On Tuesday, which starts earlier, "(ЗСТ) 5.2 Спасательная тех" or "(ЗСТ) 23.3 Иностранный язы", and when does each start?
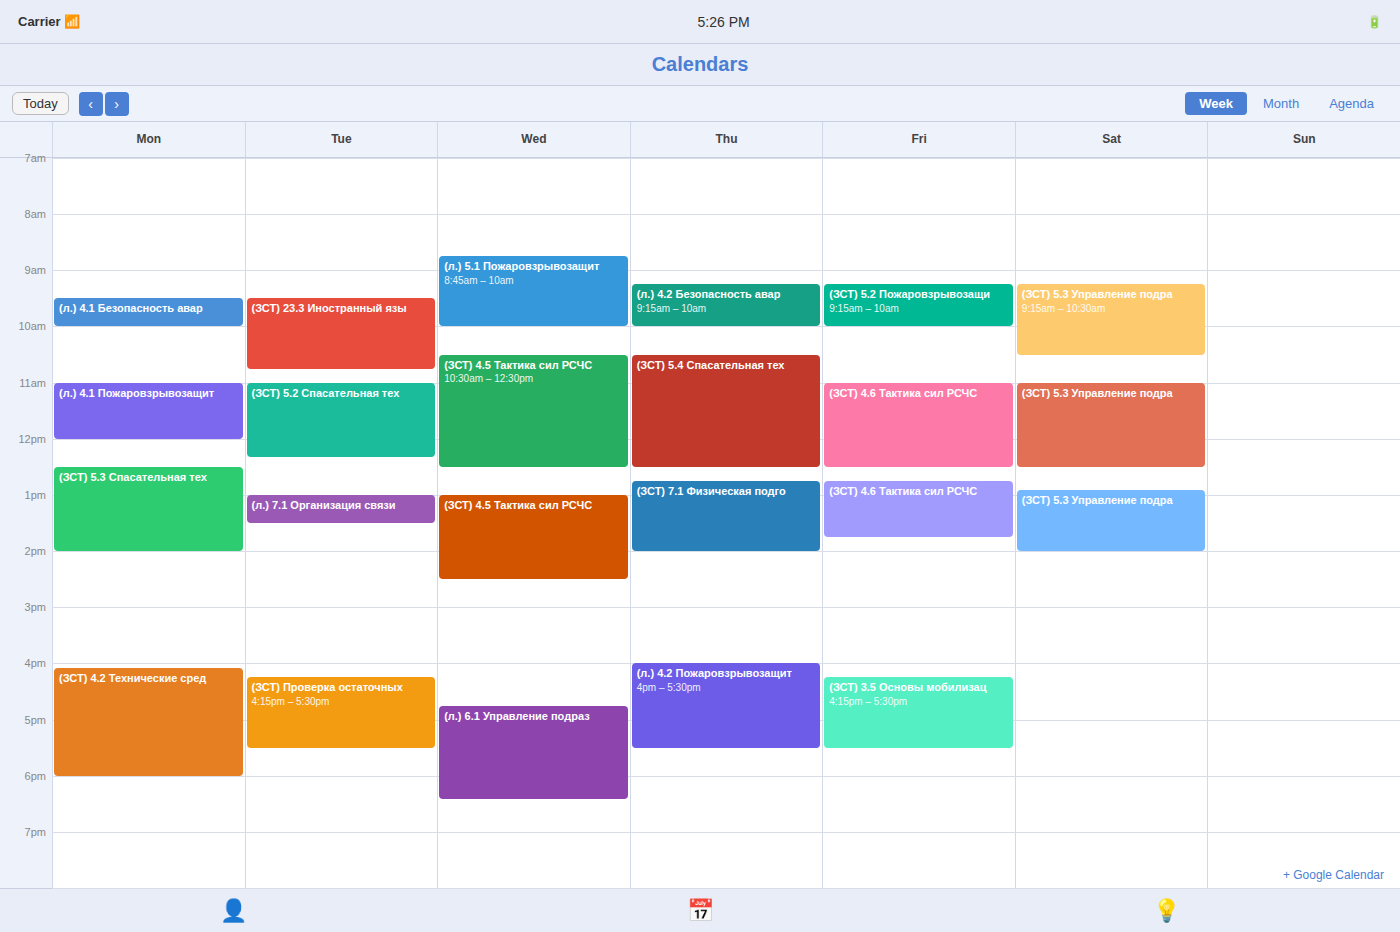
"(ЗСТ) 23.3 Иностранный язы" 09:30; "(ЗСТ) 5.2 Спасательная тех" 11:00.